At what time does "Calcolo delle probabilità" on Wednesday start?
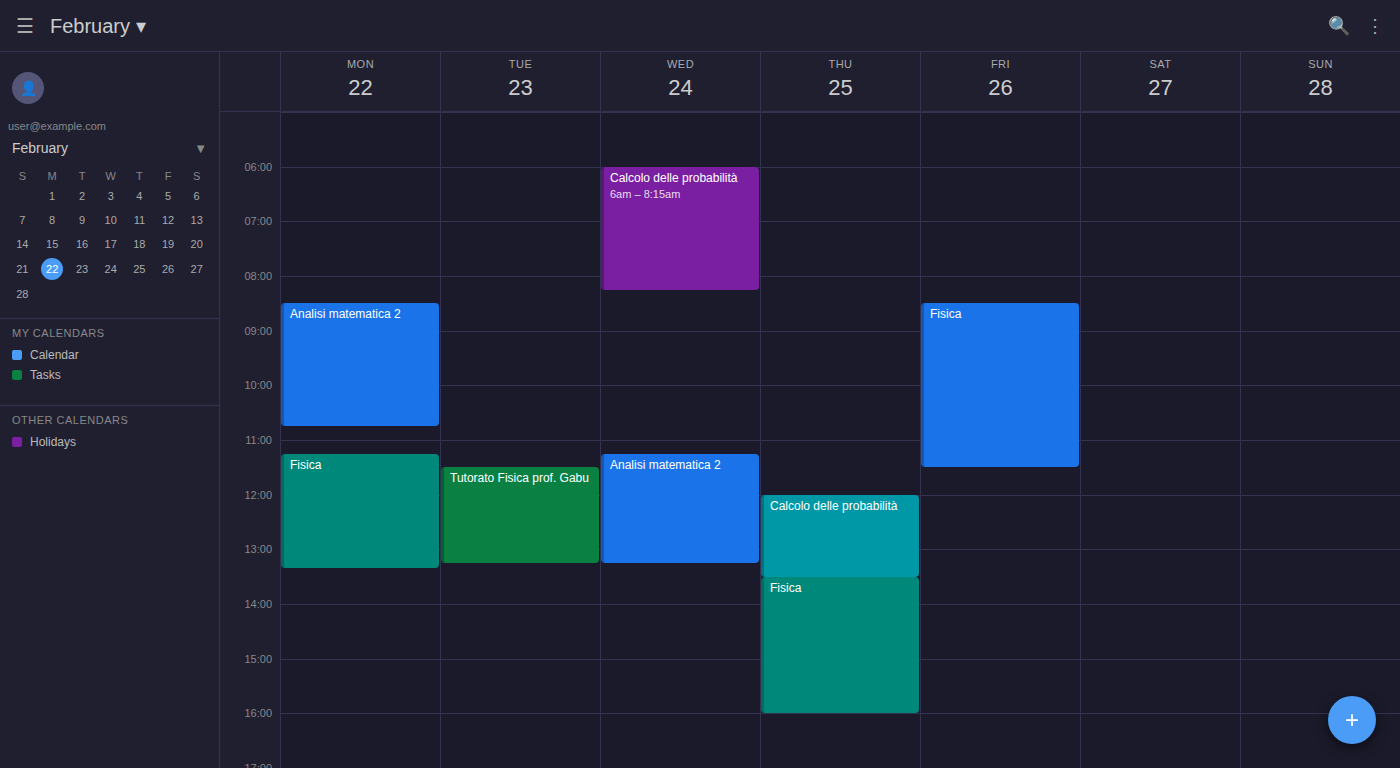
6:00 AM